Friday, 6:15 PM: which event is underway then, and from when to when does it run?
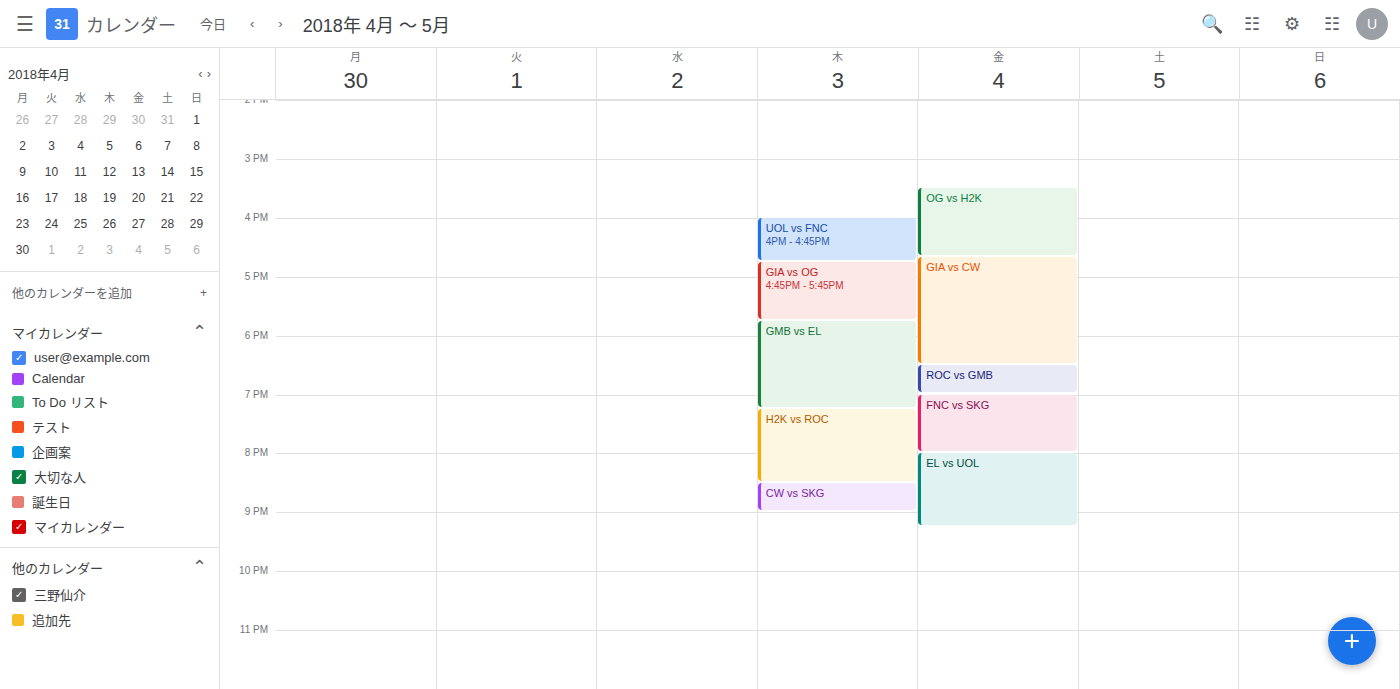
"GIA vs CW", 4:40 PM to 6:30 PM